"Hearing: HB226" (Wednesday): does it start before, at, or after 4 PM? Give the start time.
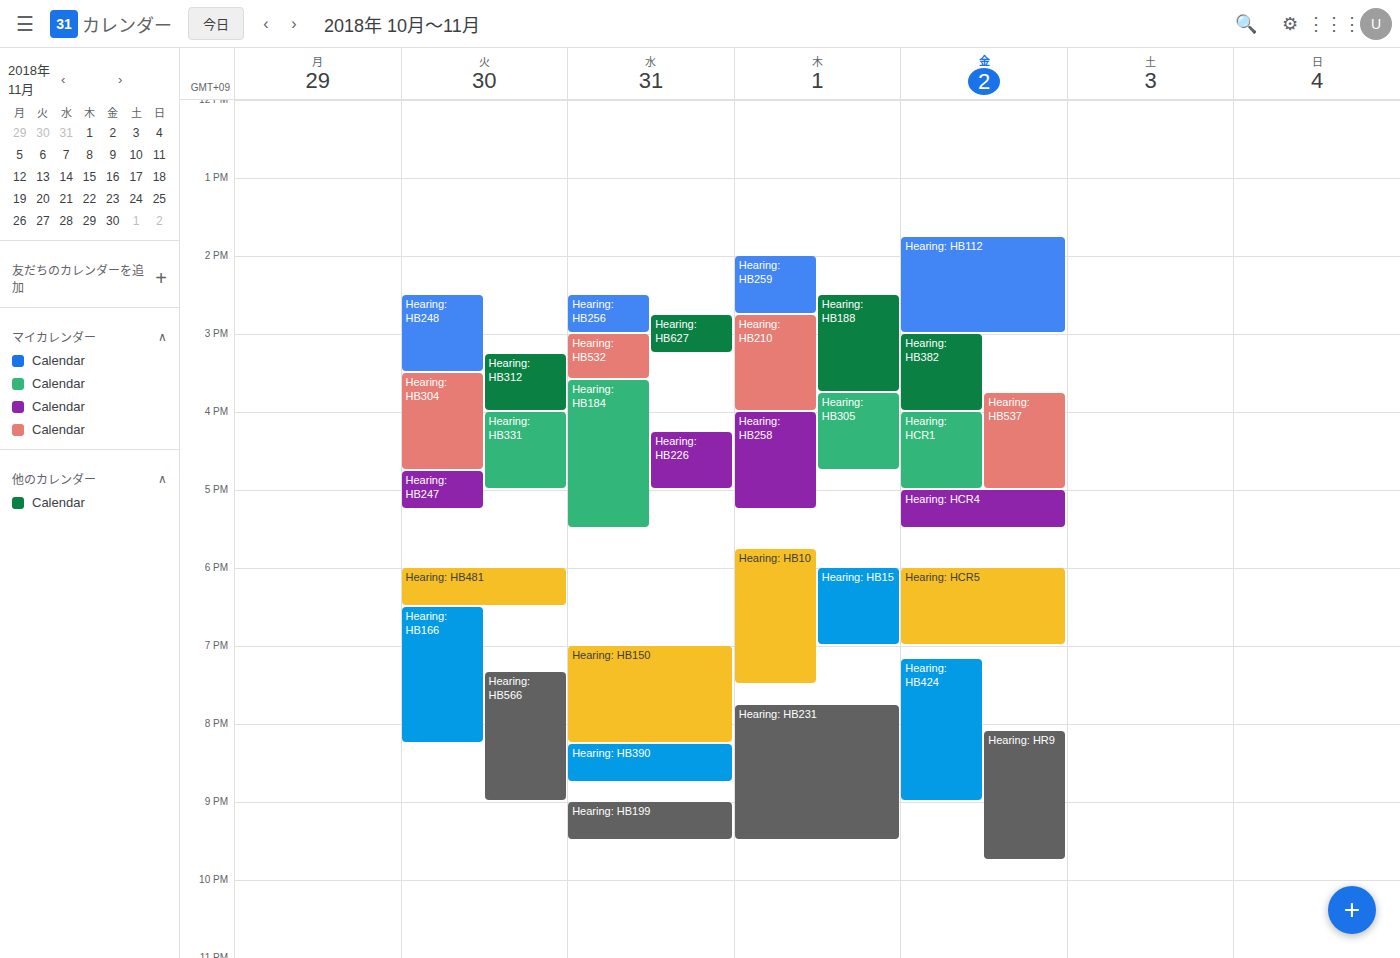
4:15 PM -- after 4 PM, 15 minutes below the 4 PM line.